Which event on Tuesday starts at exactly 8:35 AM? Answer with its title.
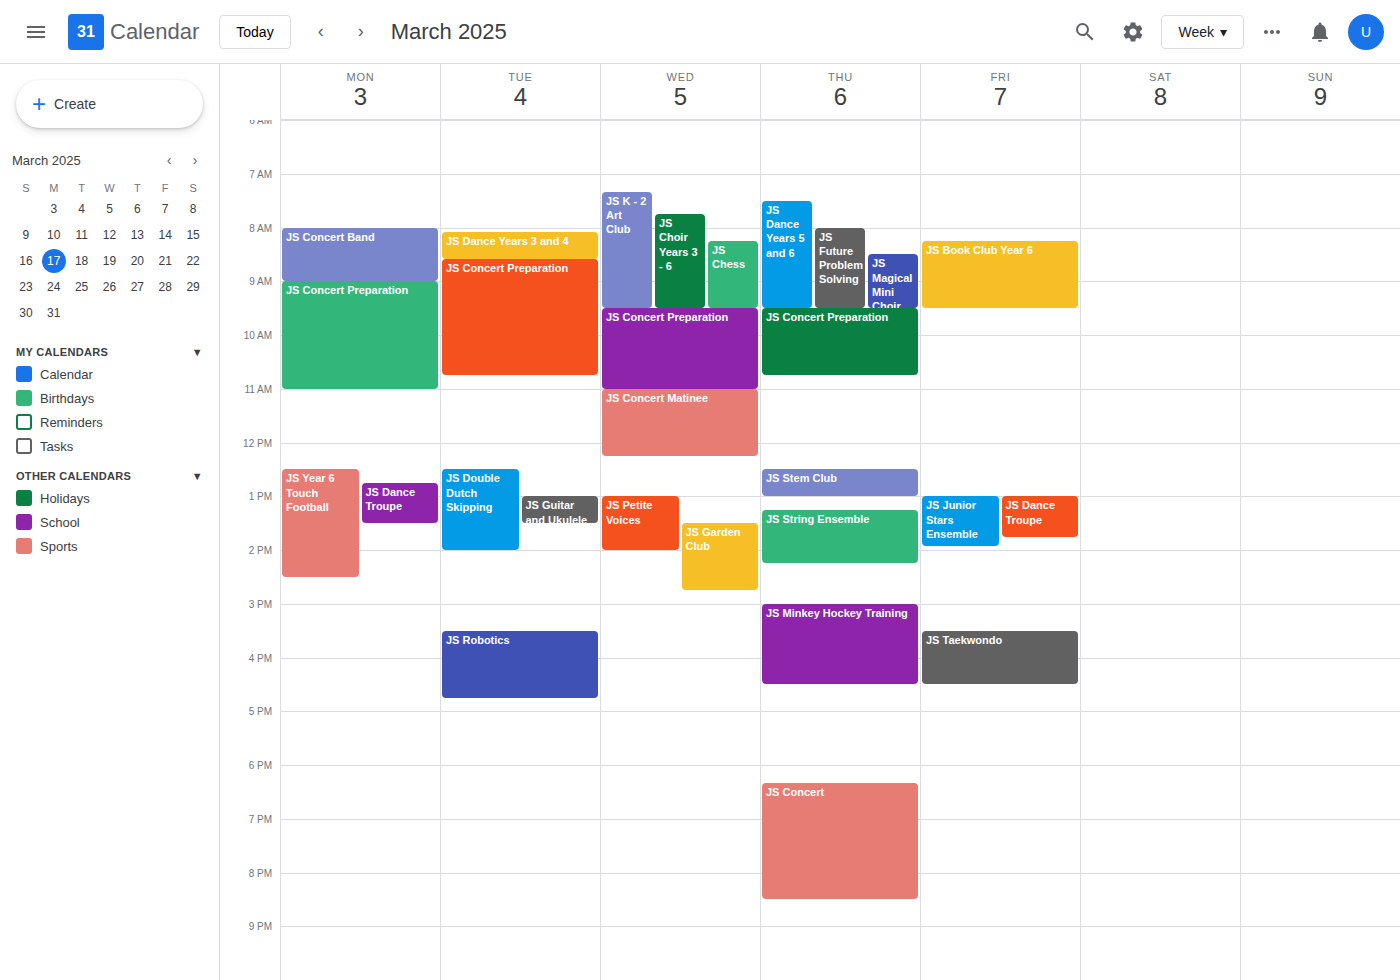
"JS Concert Preparation"